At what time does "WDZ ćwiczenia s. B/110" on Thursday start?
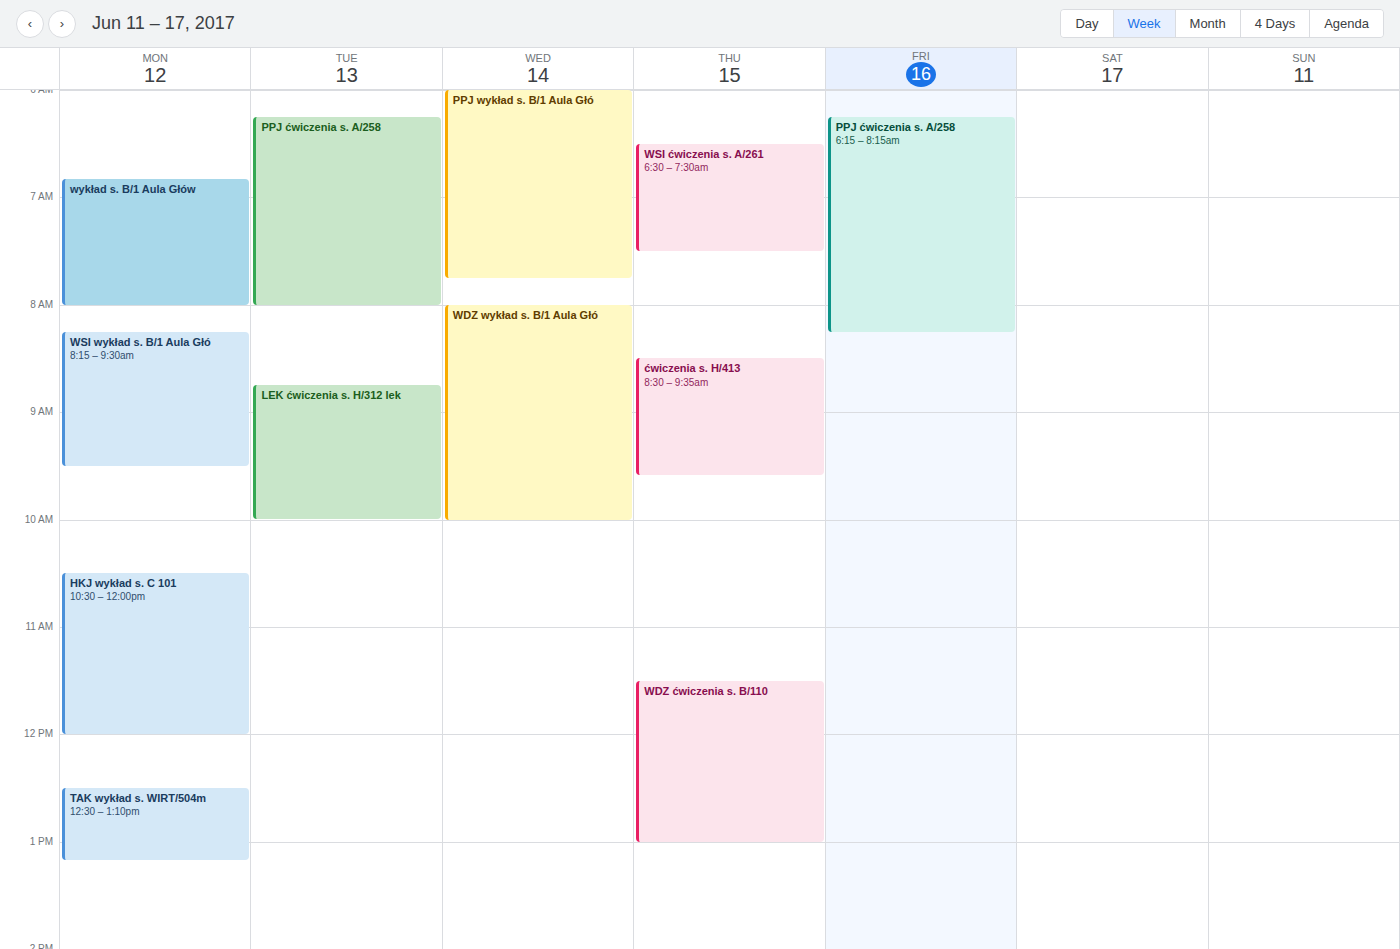
11:30 AM